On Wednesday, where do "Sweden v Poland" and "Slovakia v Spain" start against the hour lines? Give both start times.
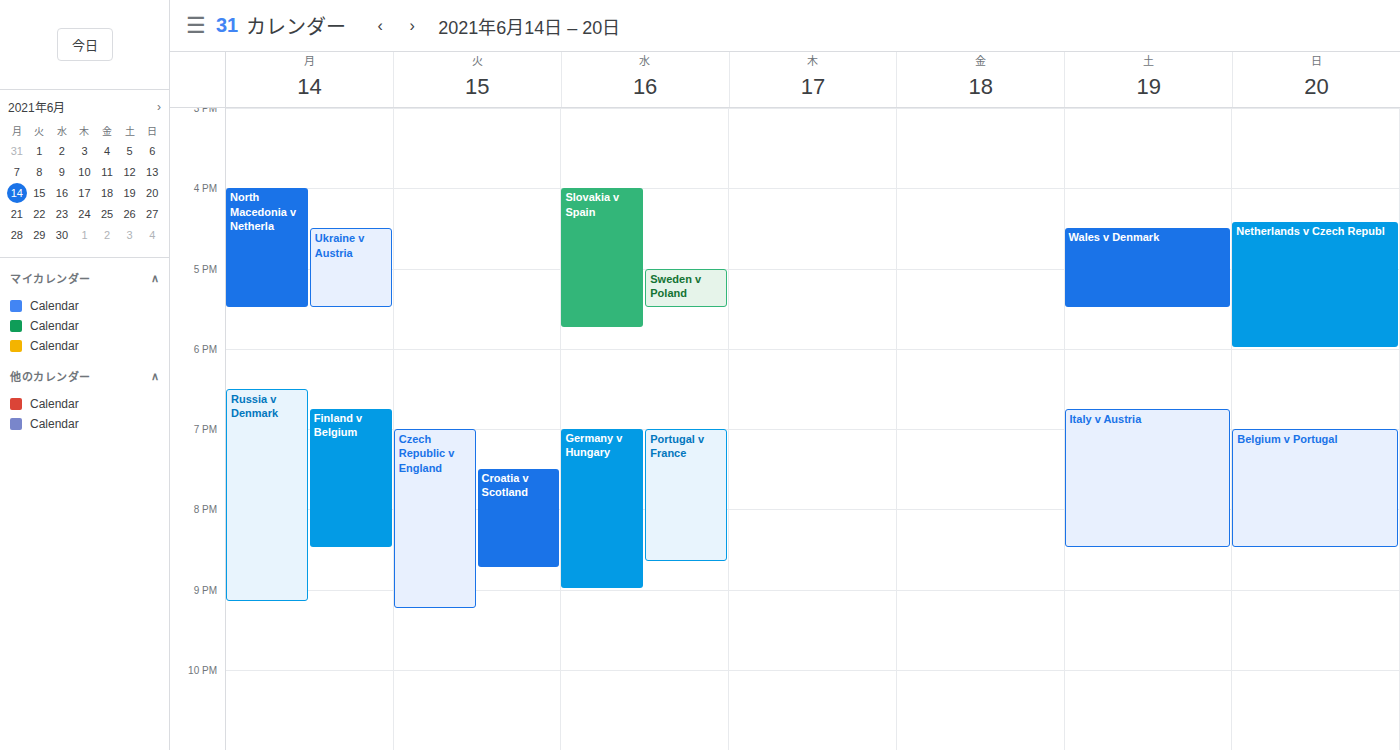
"Sweden v Poland": 5:00 PM, exactly on the 5 PM line. "Slovakia v Spain": 4:00 PM, exactly on the 4 PM line.